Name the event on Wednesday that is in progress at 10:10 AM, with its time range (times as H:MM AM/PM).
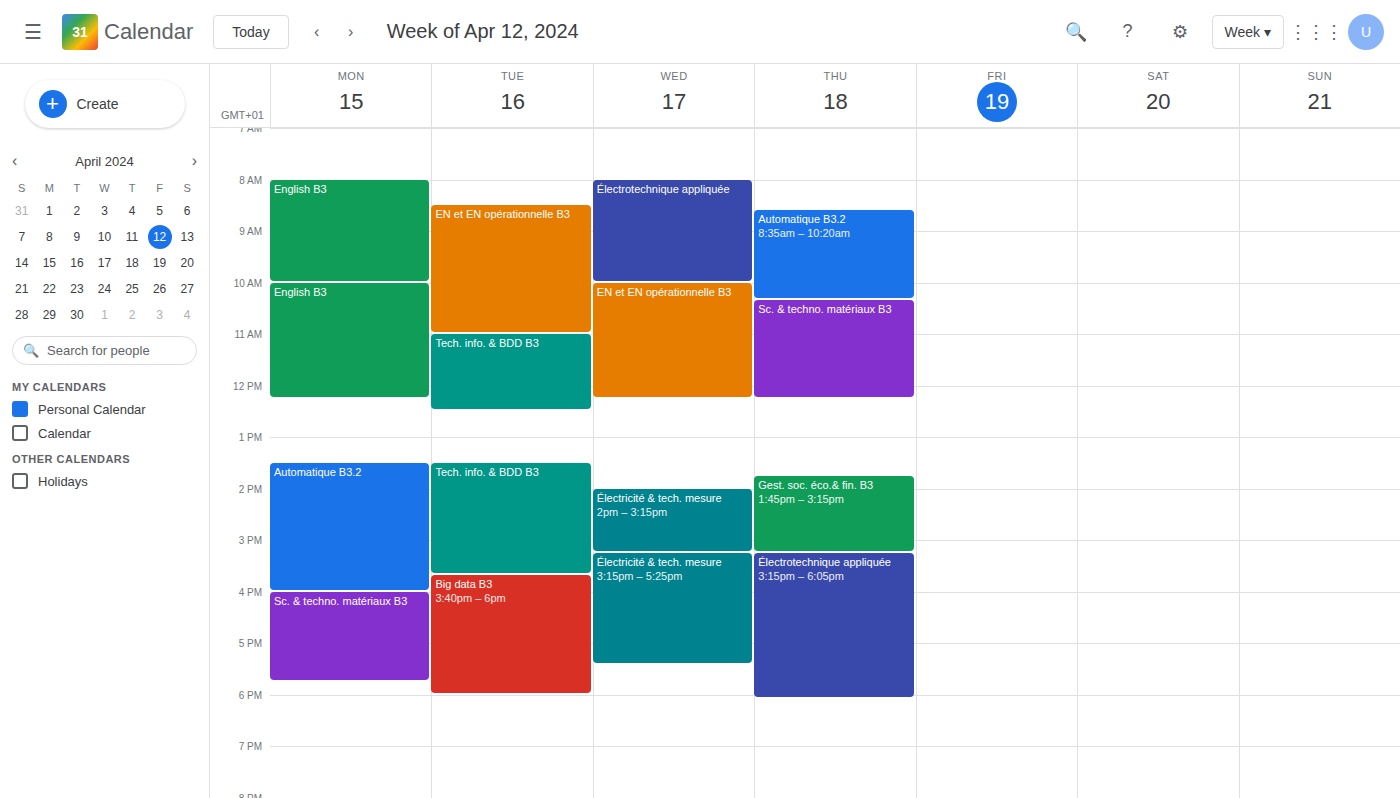
"EN et EN opérationnelle B3", 10:00 AM to 12:15 PM